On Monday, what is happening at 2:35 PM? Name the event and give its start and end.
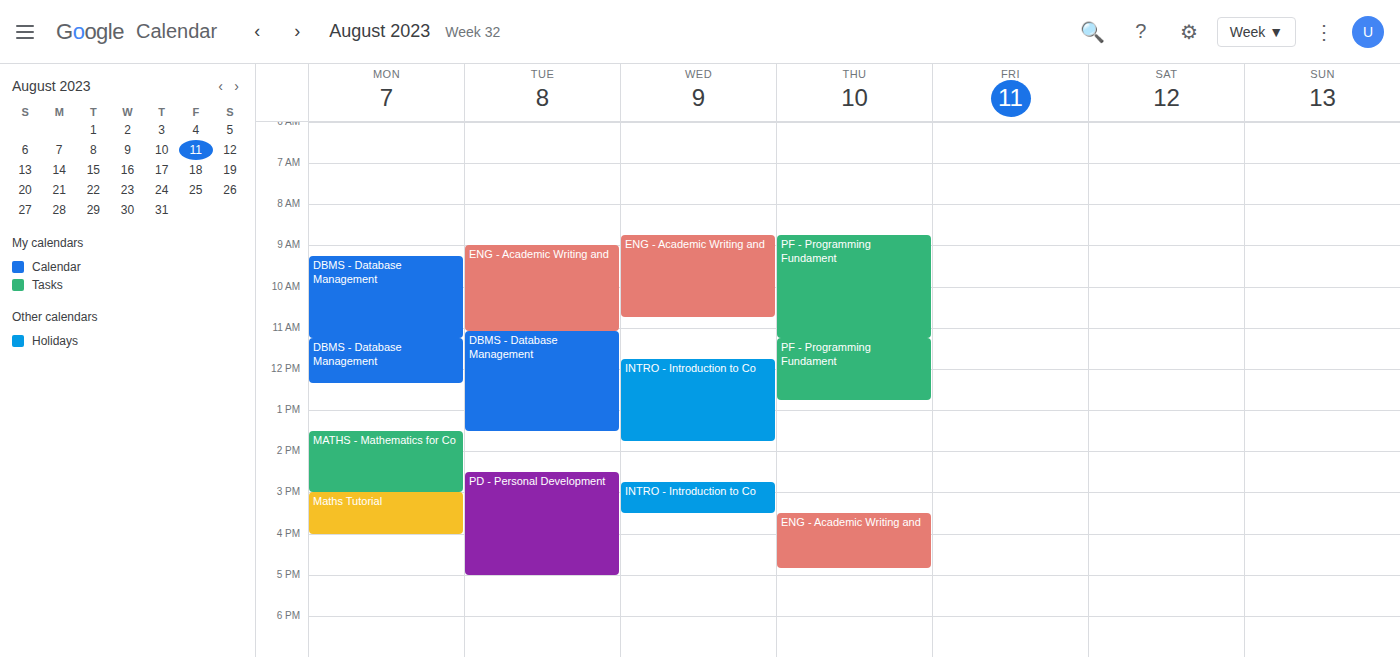
"MATHS - Mathematics for Co", 1:30 PM to 3:00 PM